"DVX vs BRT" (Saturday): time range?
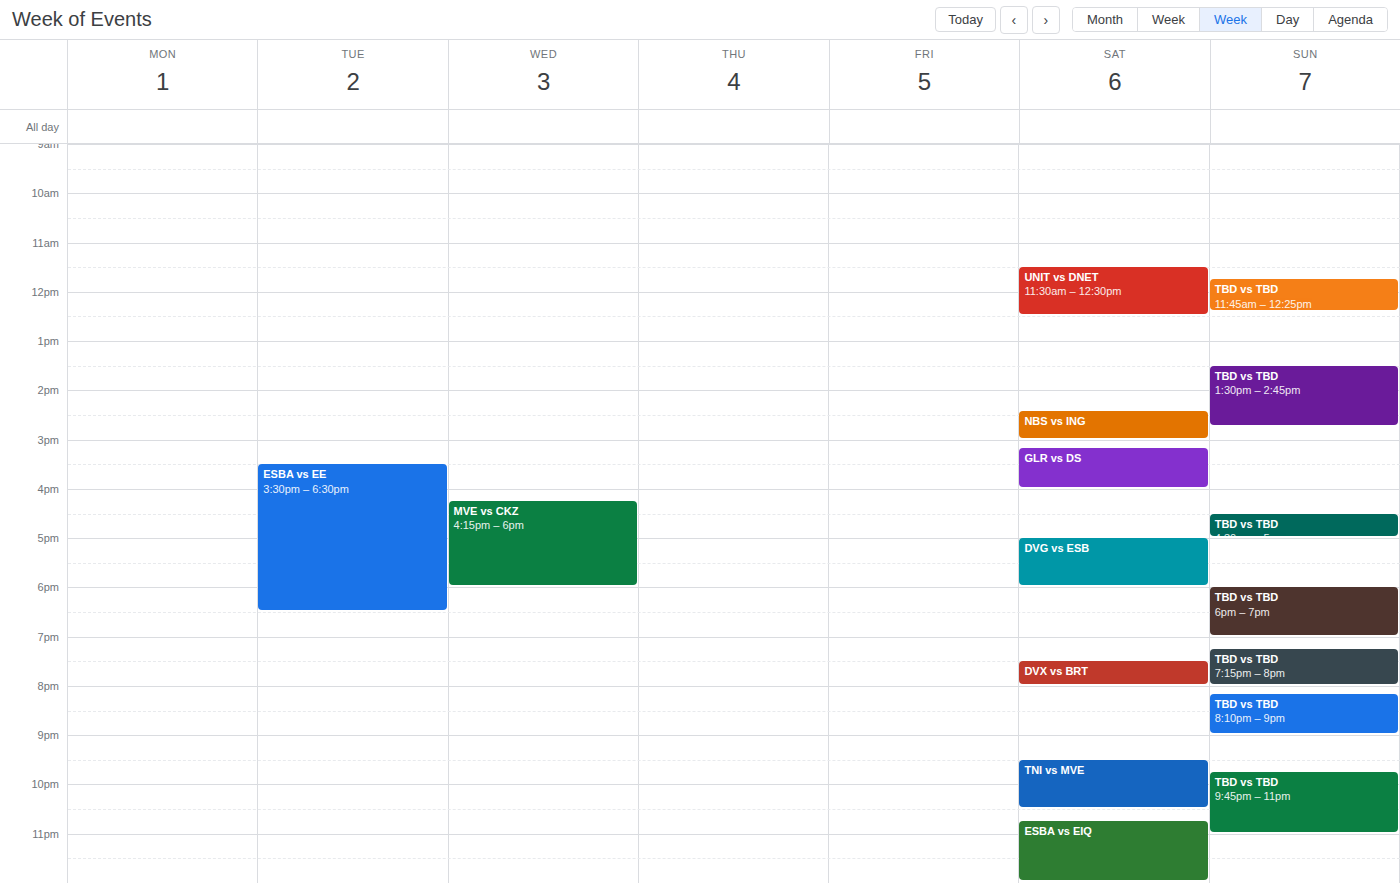
19:30 to 20:00